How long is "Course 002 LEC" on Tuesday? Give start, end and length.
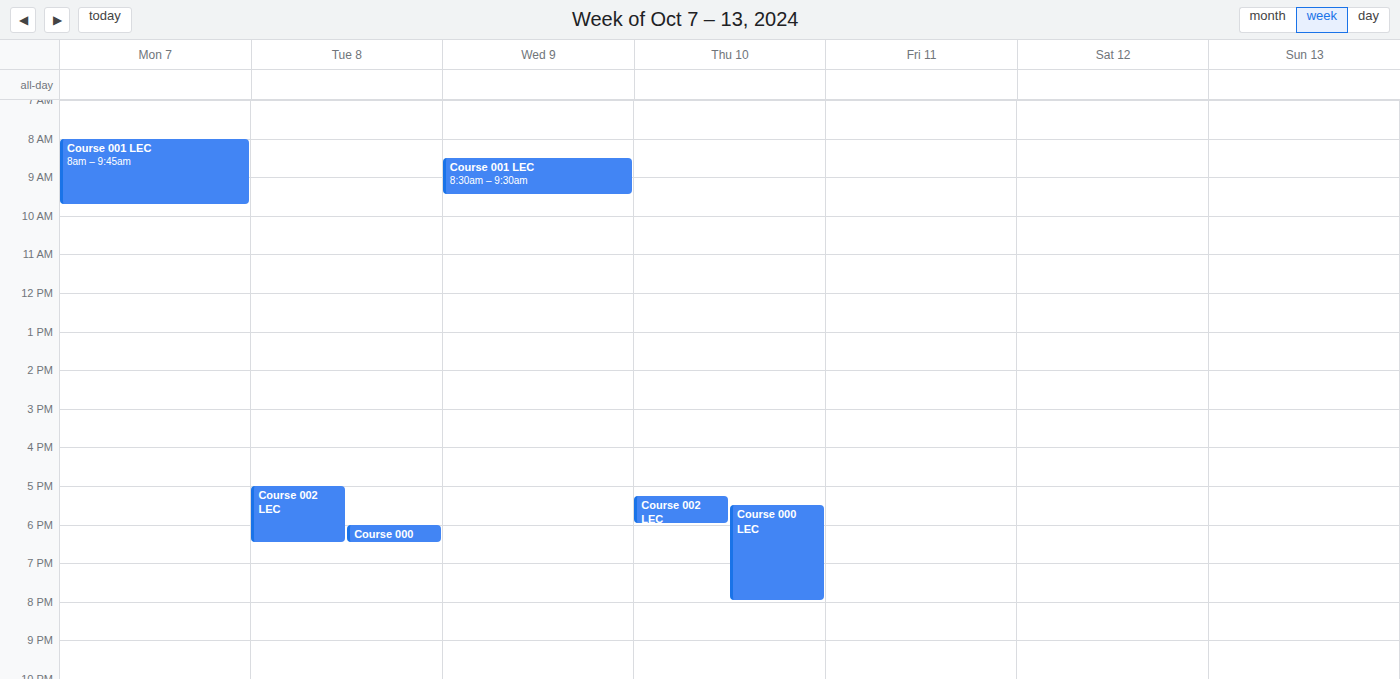
5:00 PM to 6:30 PM, 1 hour 30 minutes